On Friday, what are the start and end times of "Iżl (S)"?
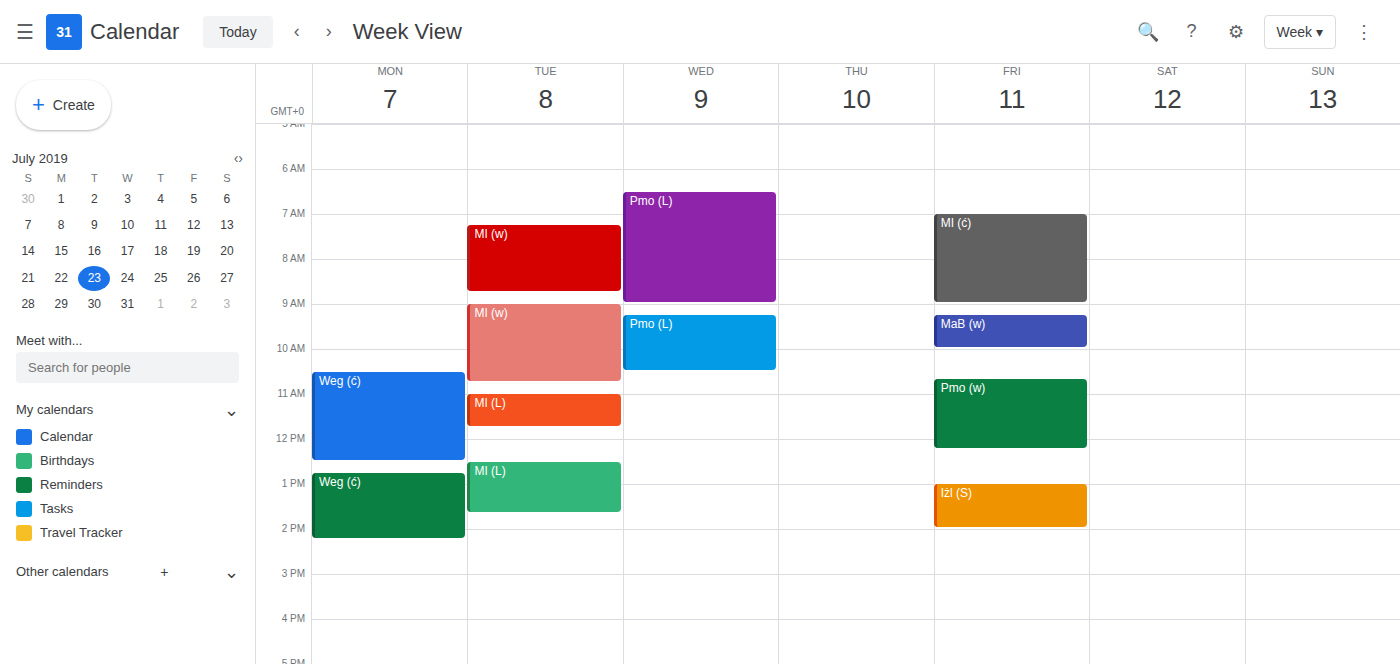
13:00 to 14:00